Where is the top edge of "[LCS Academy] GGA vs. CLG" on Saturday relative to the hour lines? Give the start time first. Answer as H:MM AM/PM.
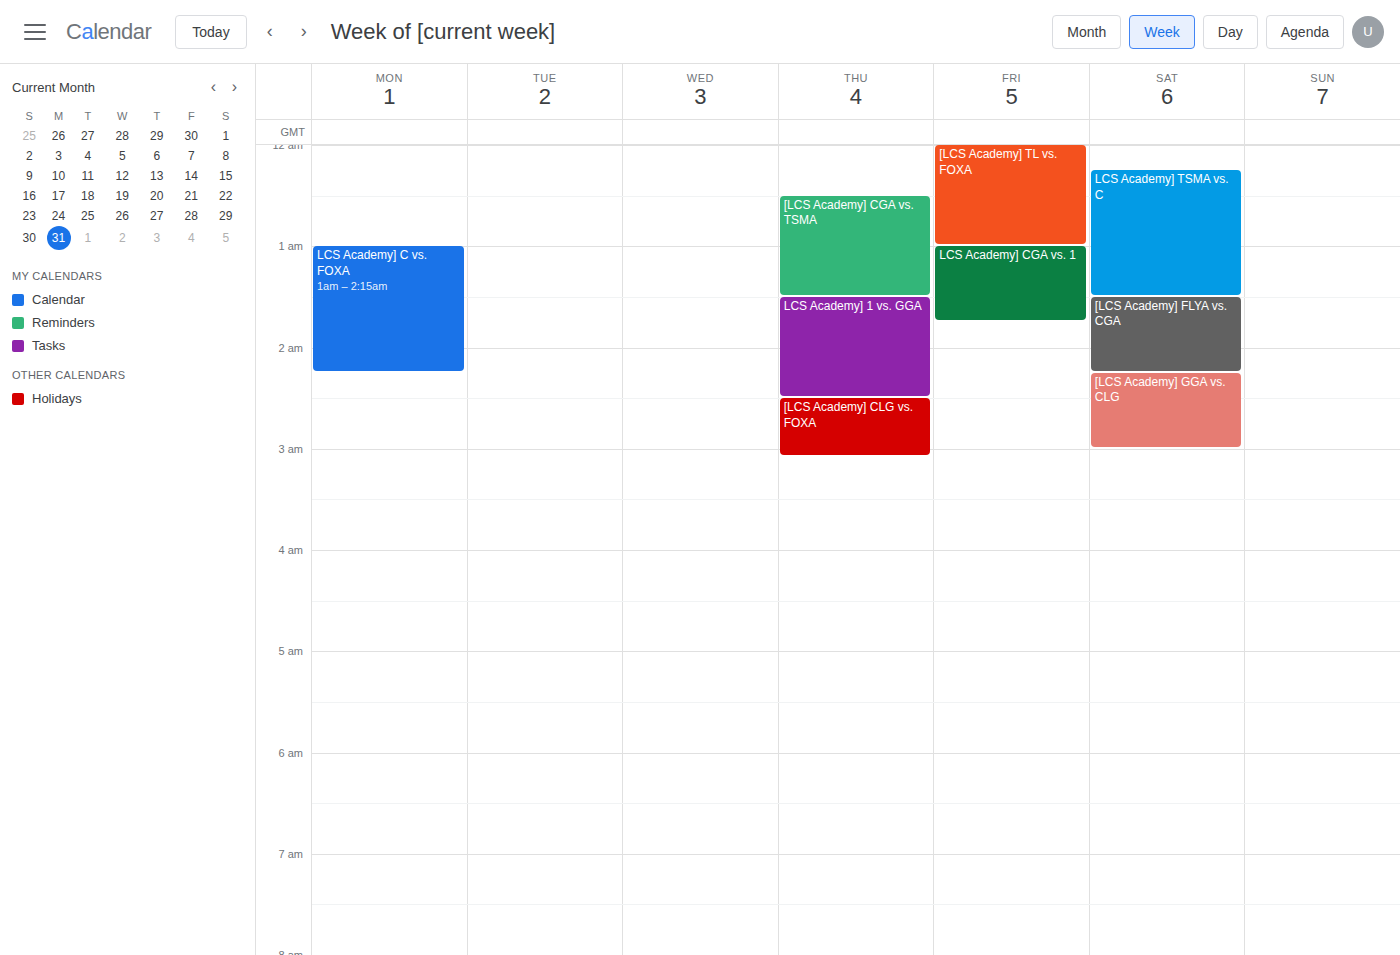
2:15 AM -- neither: a quarter of the way from the 2 AM line to the 3 AM line.